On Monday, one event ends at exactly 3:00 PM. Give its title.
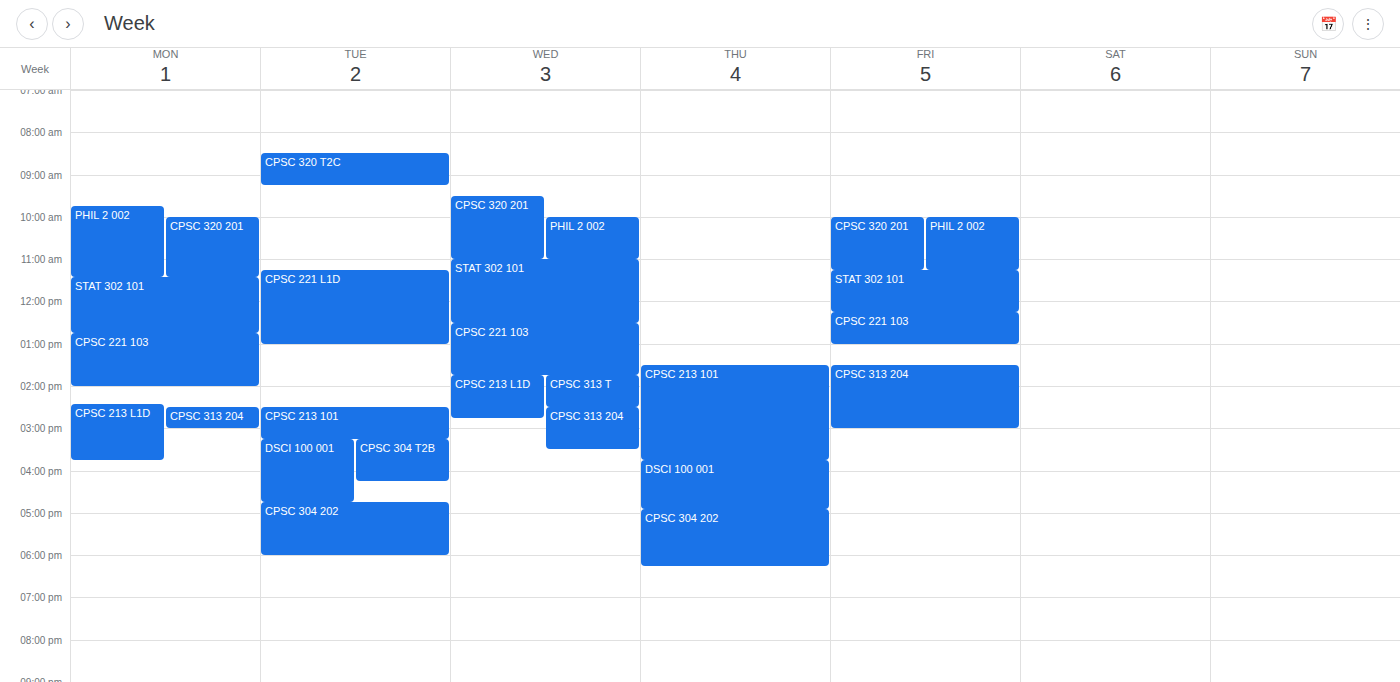
"CPSC 313 204"